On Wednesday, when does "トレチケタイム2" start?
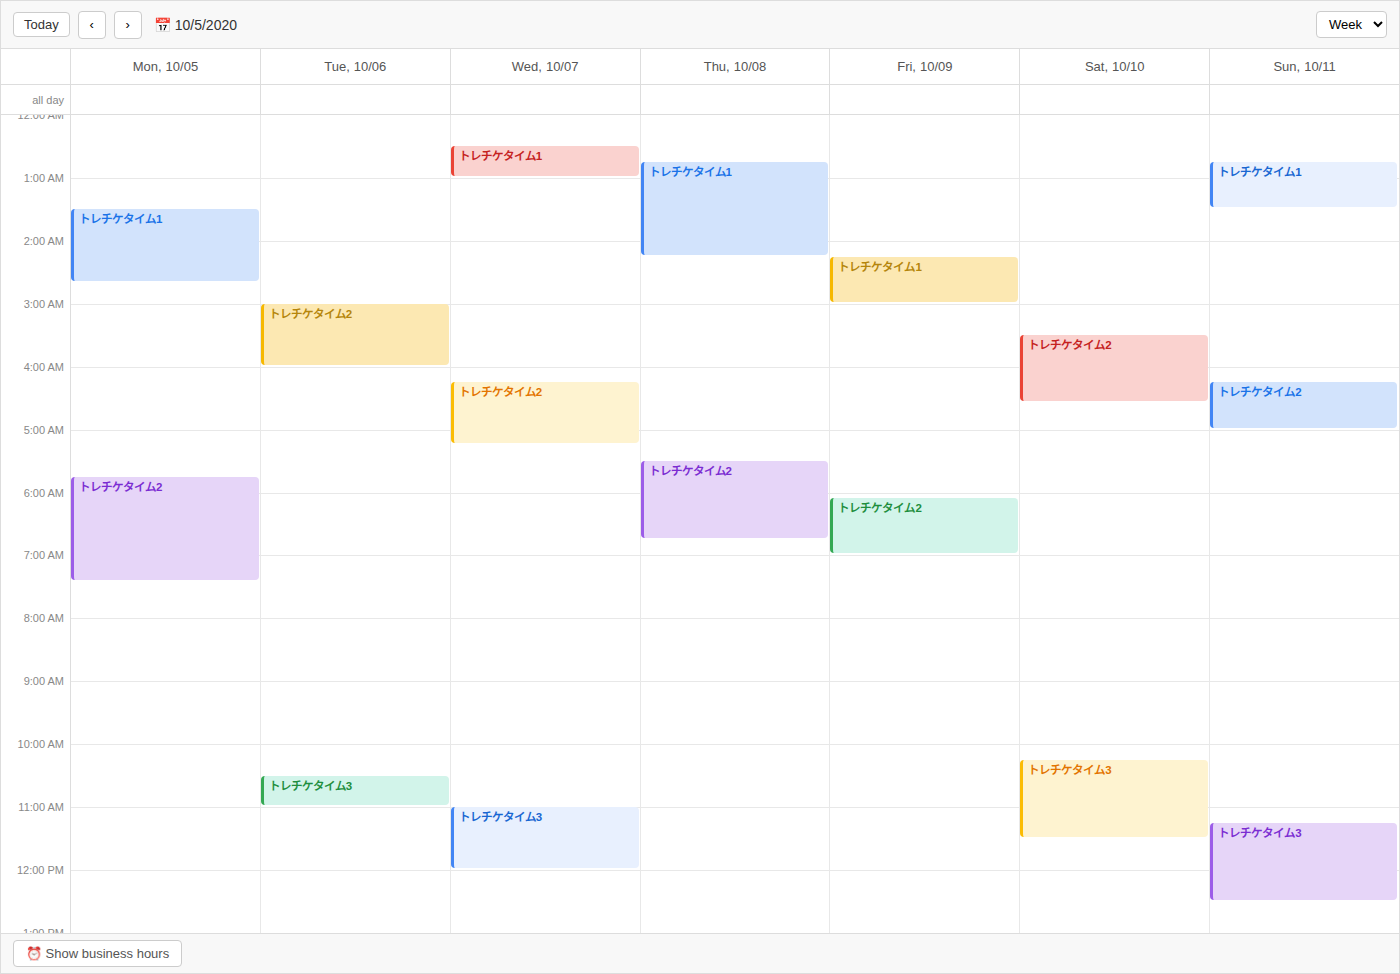
4:15 AM